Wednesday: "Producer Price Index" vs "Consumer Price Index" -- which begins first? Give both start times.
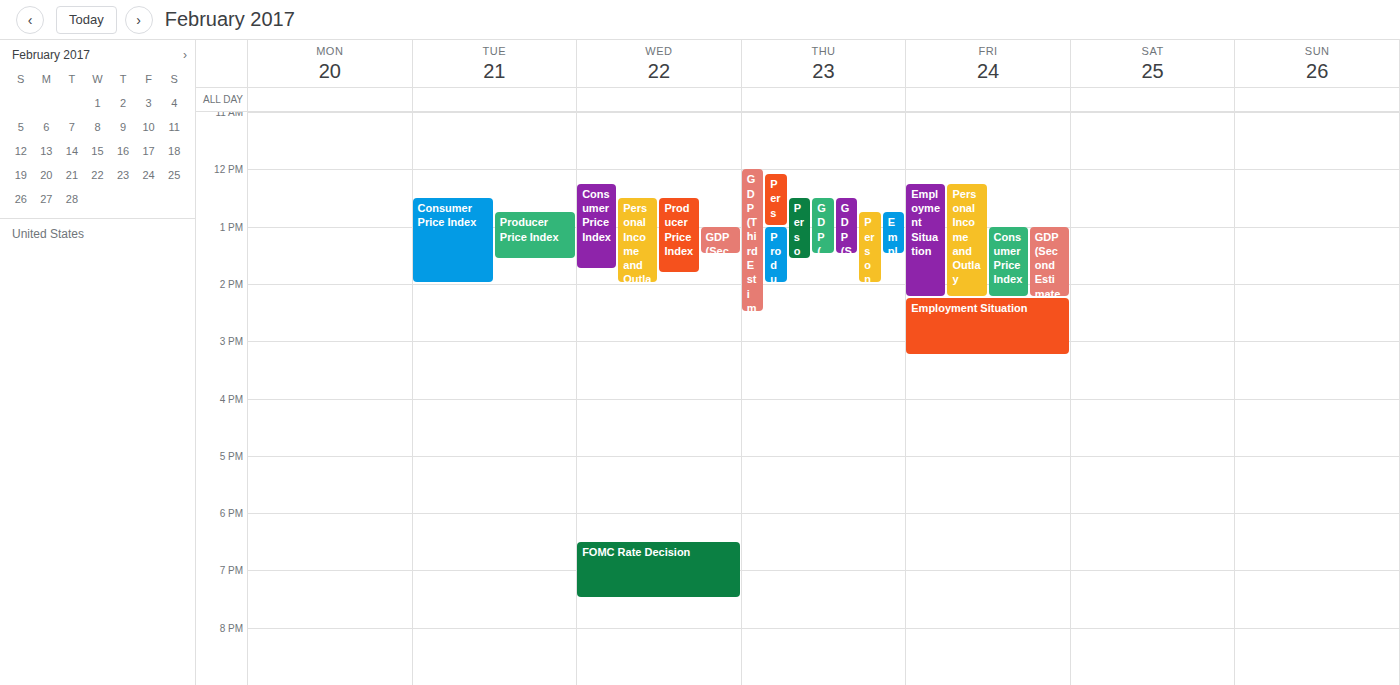
"Consumer Price Index" 12:15 PM; "Producer Price Index" 12:30 PM.